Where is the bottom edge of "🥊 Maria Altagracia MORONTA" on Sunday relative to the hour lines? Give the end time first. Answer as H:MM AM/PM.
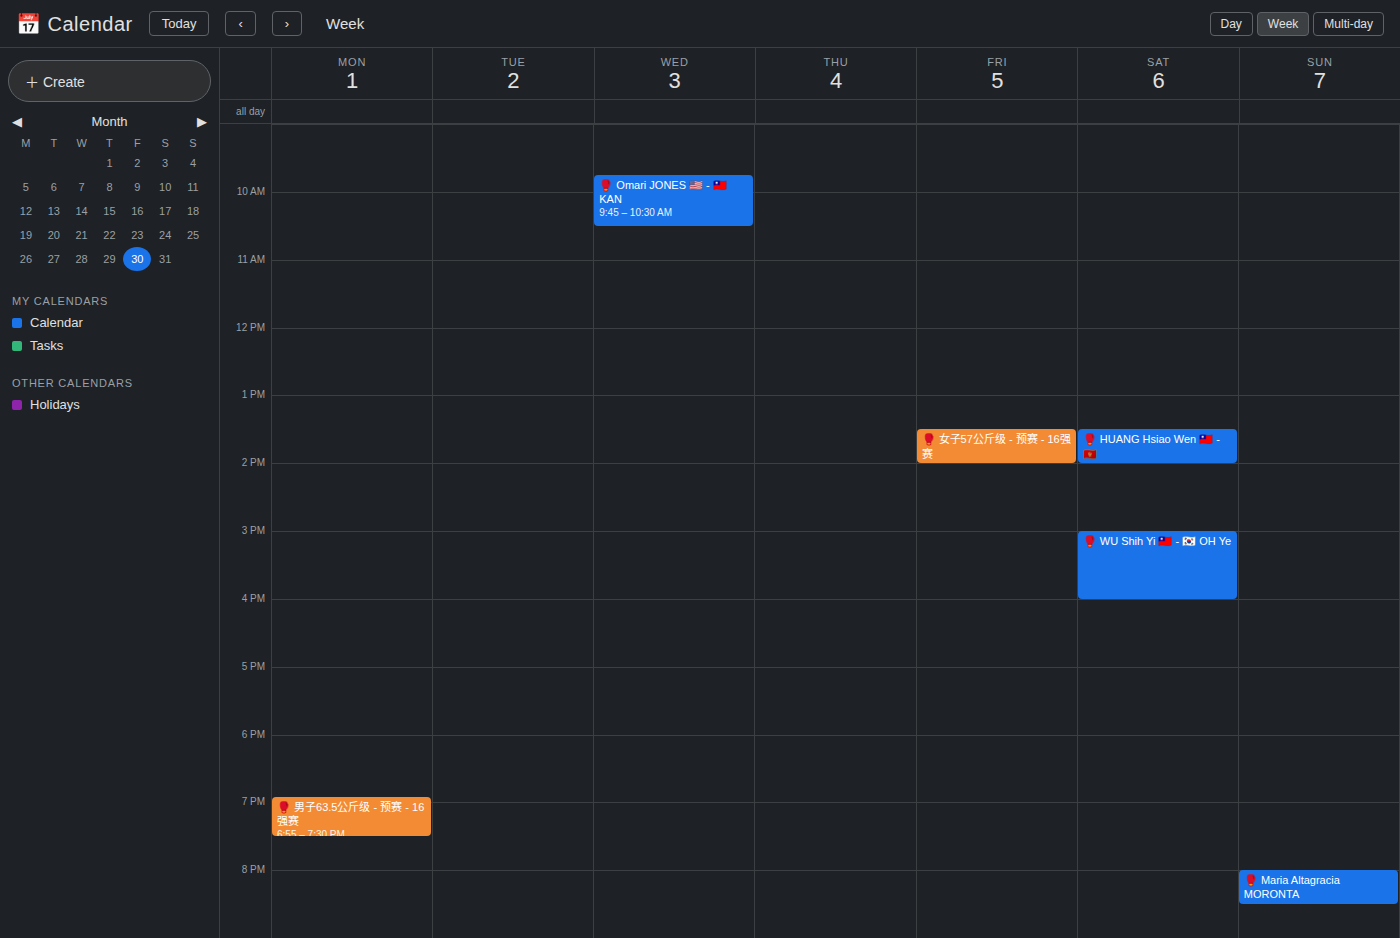
8:30 PM -- halfway between the 8 PM and 9 PM lines.